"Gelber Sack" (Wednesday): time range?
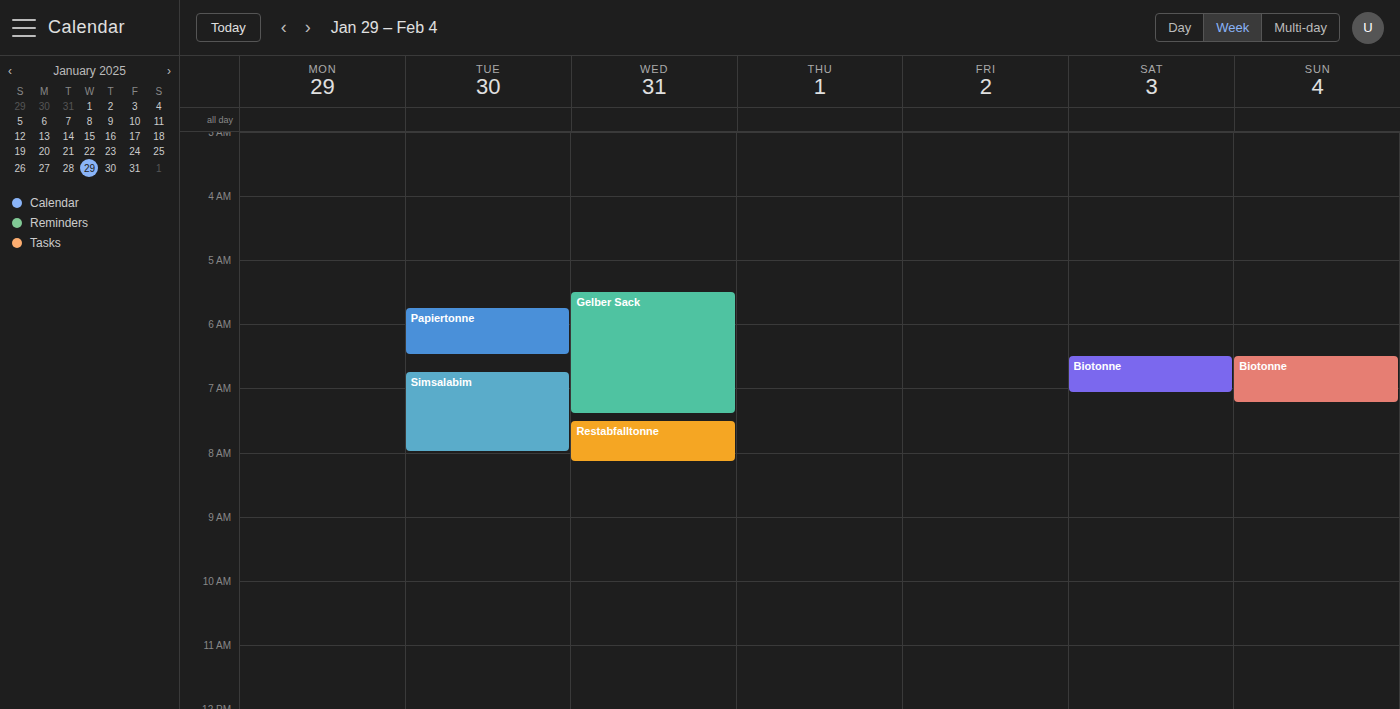
5:30 AM to 7:25 AM